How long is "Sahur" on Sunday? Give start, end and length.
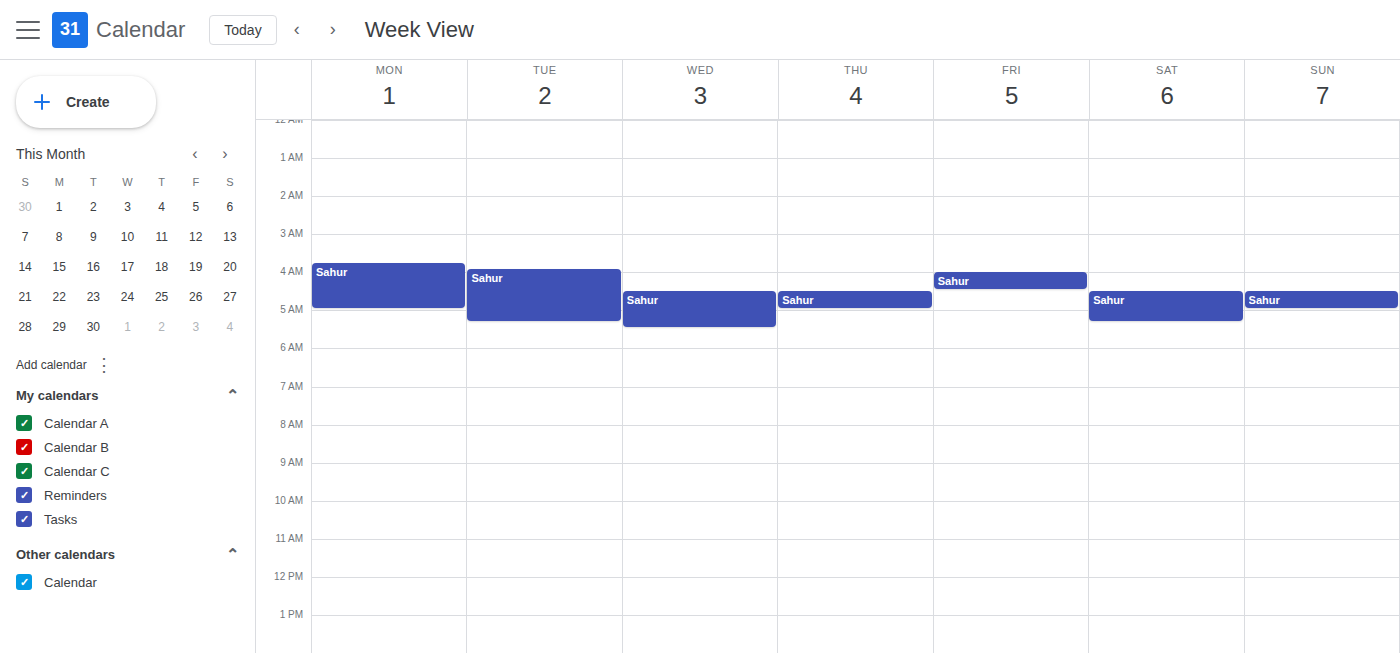
4:30 AM to 5:00 AM, 30 minutes